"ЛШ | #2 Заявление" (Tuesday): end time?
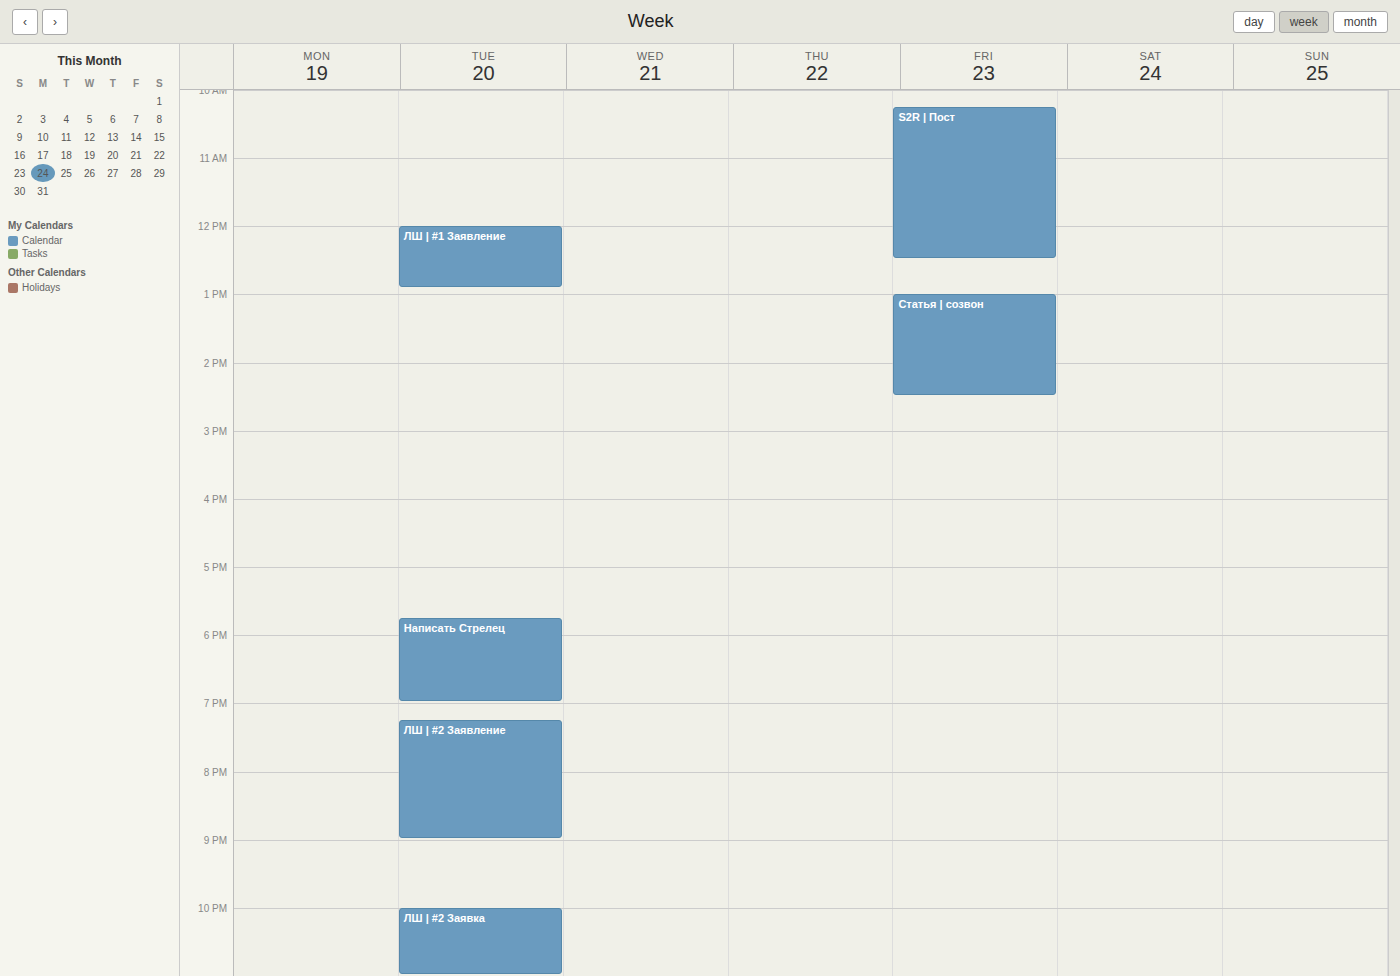
9:00 PM